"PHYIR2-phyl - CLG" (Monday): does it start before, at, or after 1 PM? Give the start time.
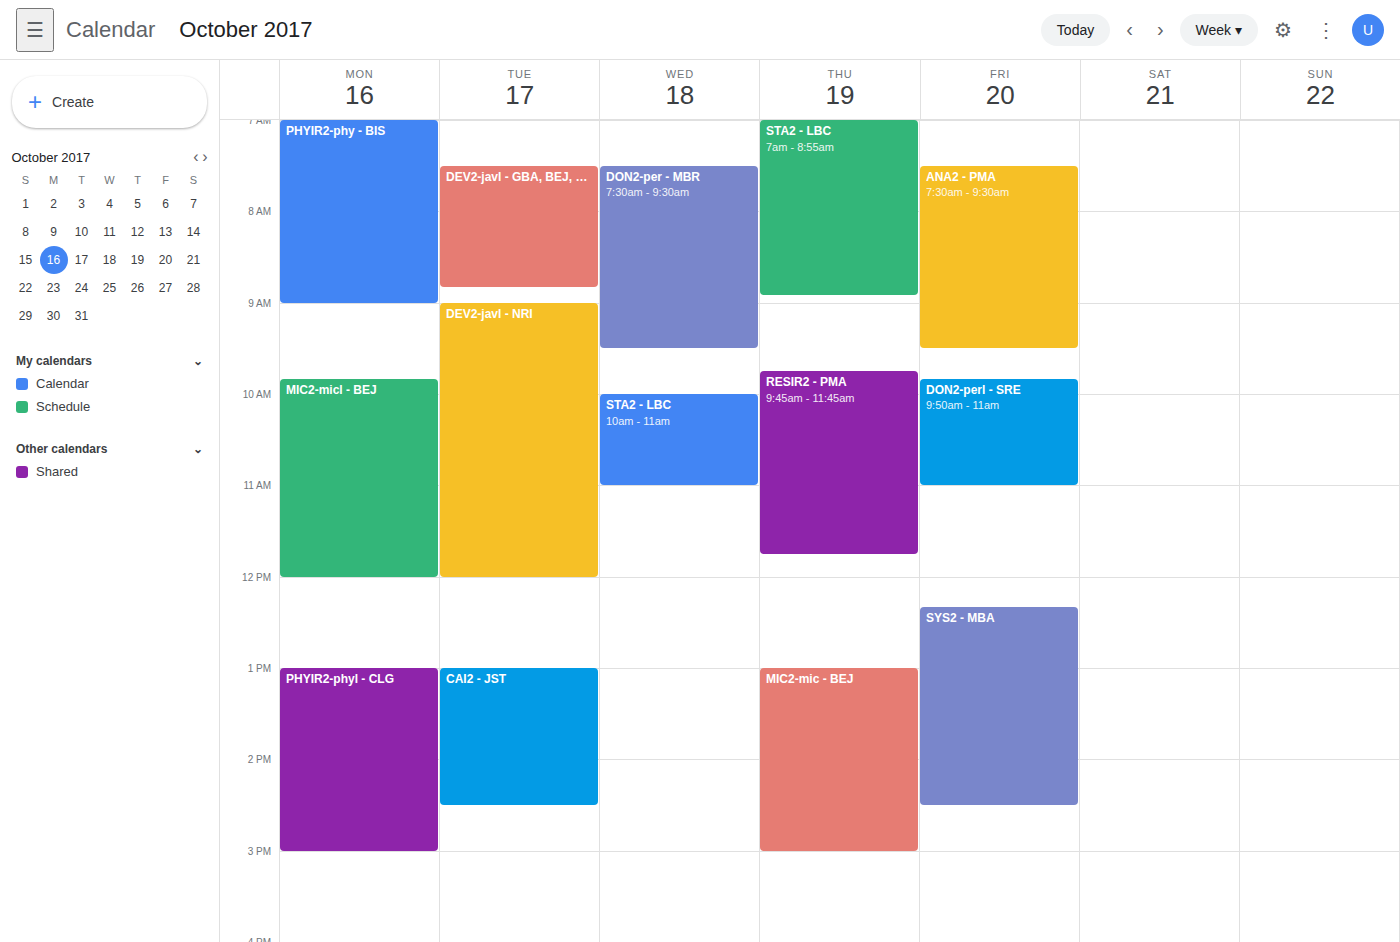
1:00 PM -- exactly at 1 PM, on the 1 PM line.